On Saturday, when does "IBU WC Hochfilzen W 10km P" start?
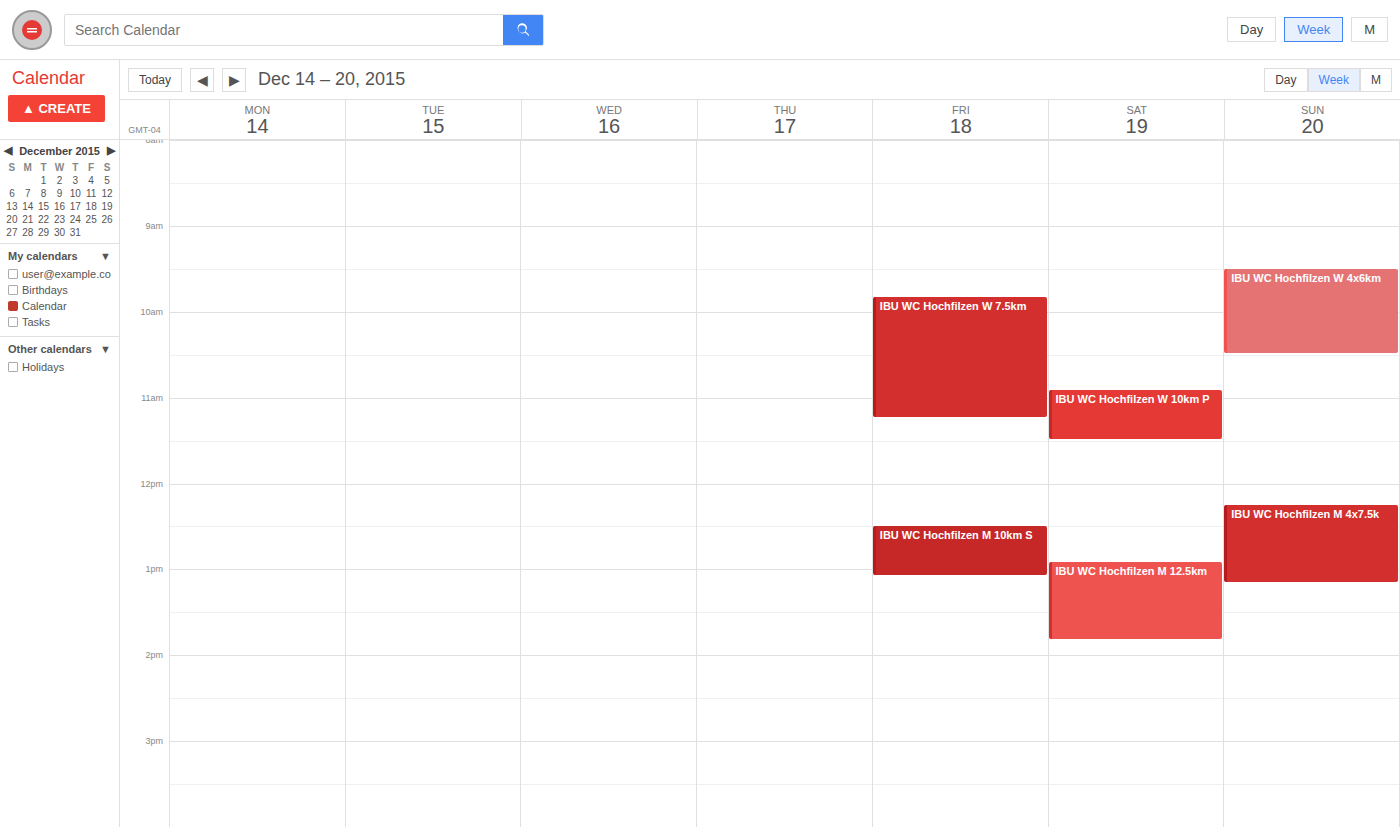
10:55 AM